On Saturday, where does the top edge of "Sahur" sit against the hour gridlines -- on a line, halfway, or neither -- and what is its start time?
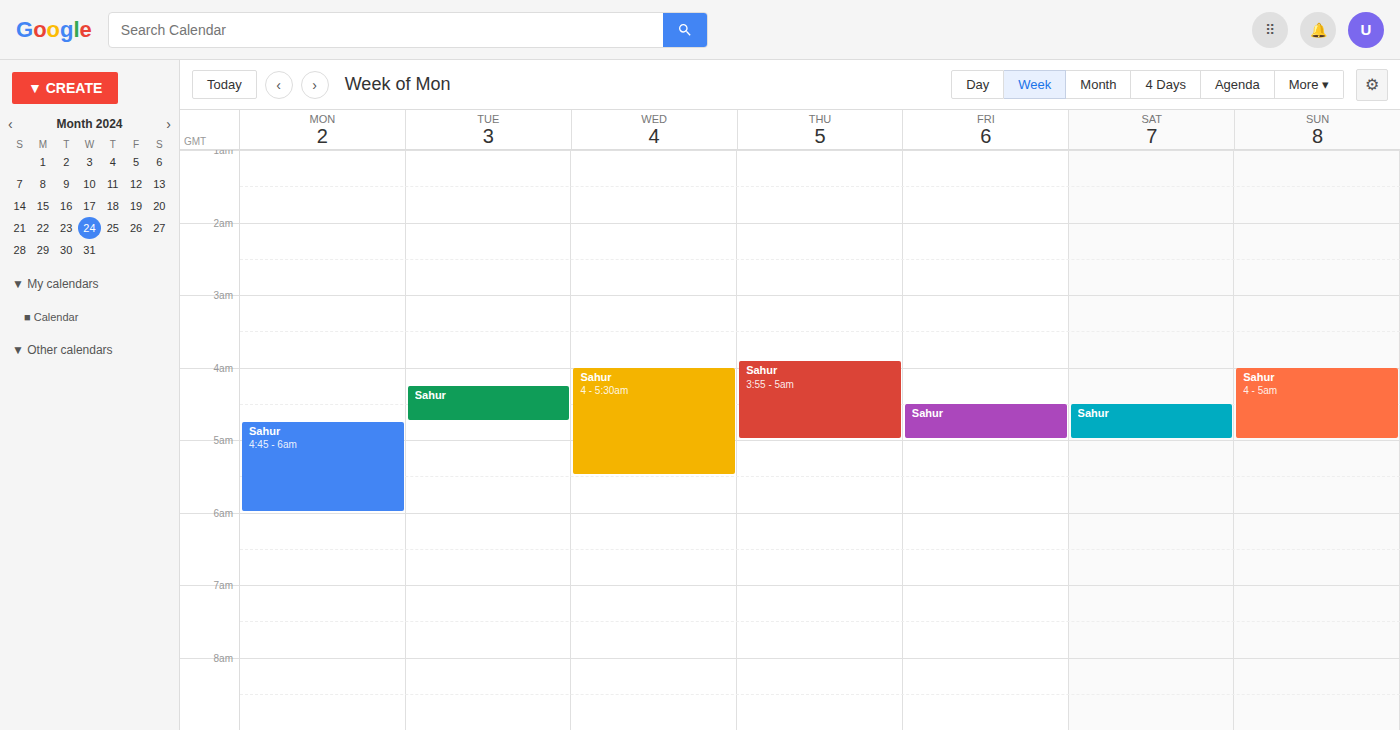
04:30 -- halfway between the 04:00 and 05:00 lines.